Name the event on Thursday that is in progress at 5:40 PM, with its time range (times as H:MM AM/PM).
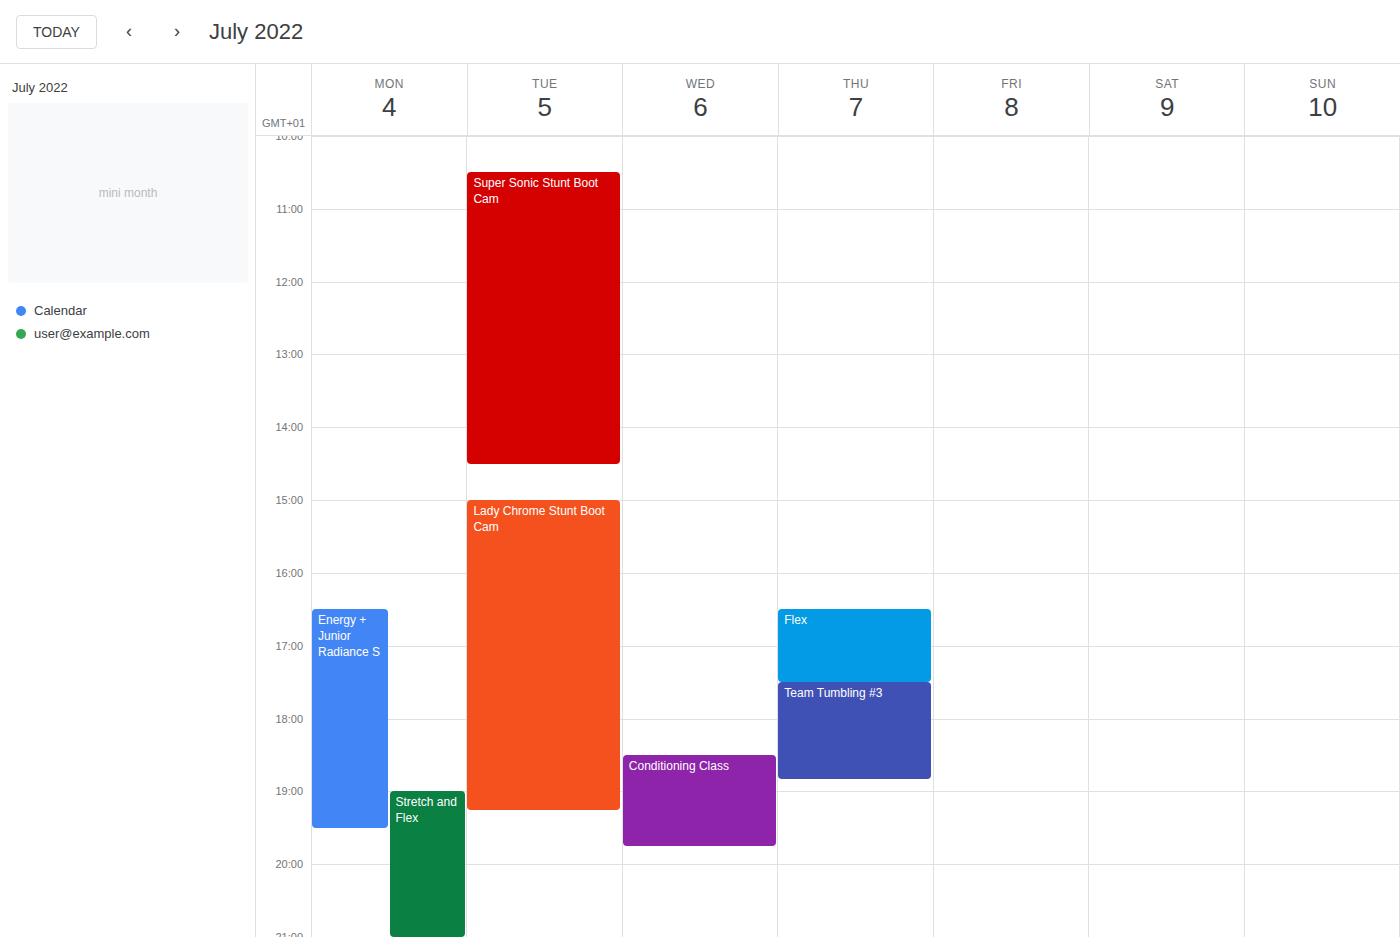
"Team Tumbling #3", 5:30 PM to 6:50 PM